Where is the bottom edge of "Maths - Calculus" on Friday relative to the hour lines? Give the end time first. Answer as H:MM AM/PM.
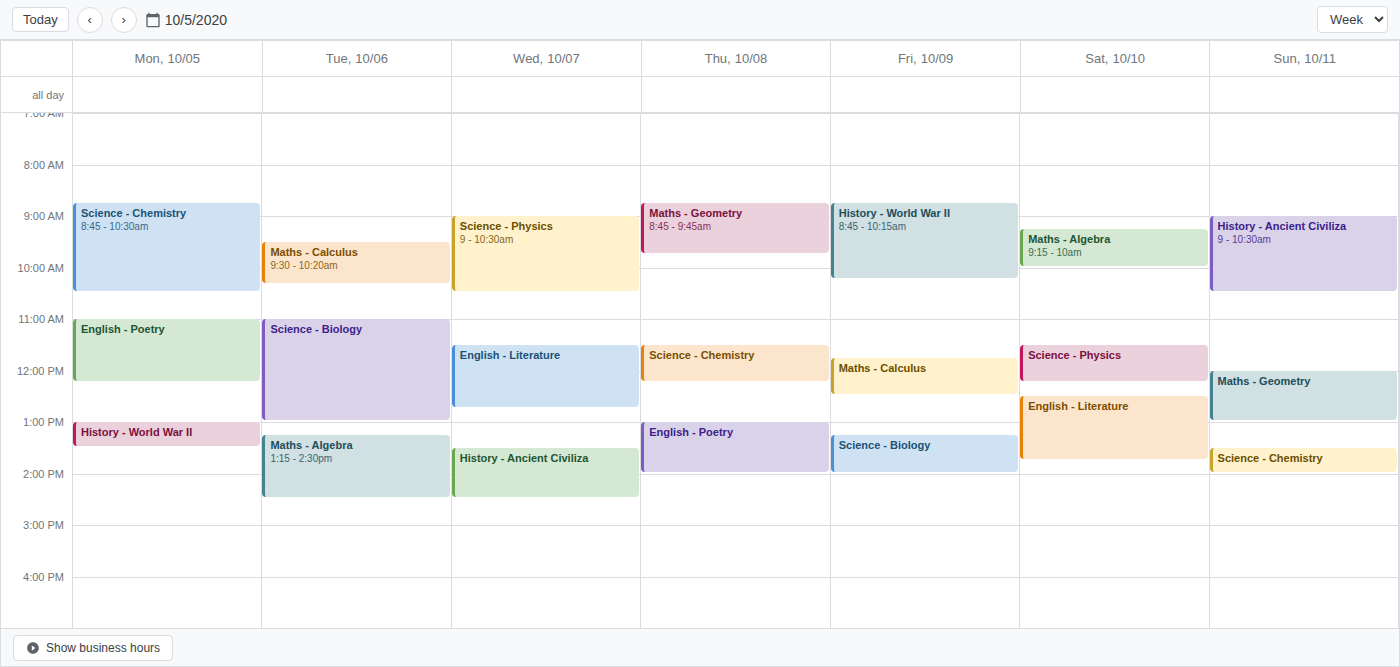
12:30 PM -- halfway between the 12 PM and 1 PM lines.